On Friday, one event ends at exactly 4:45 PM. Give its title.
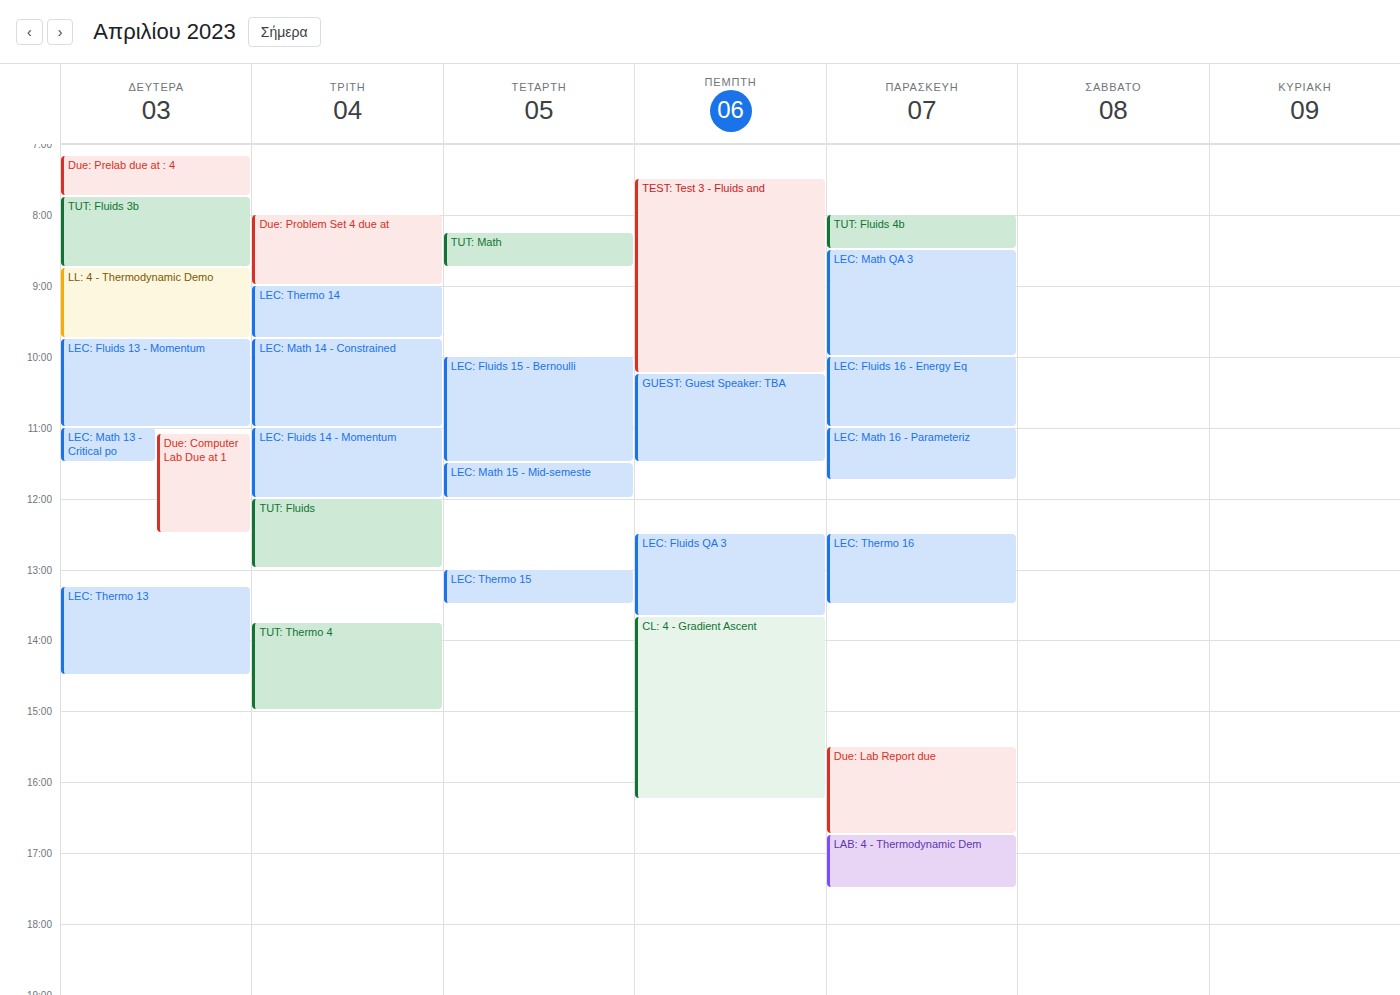
"Due: Lab Report due"